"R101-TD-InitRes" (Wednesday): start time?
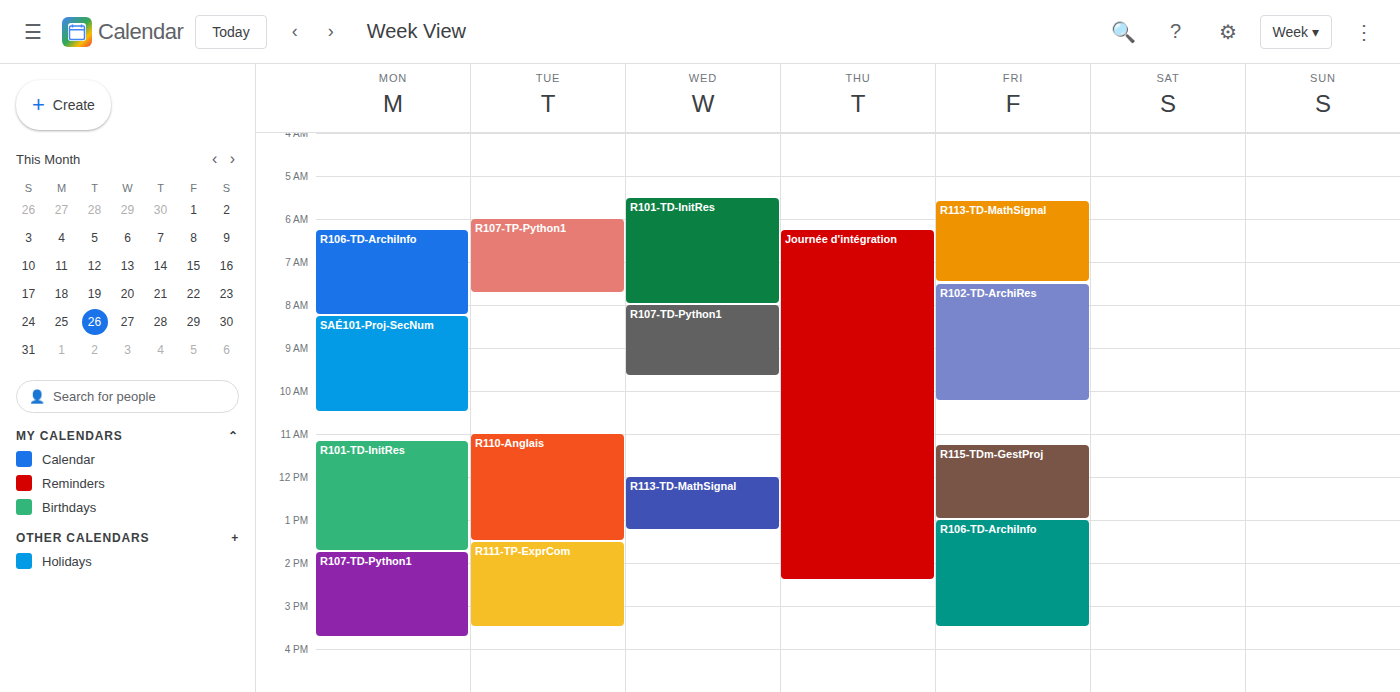
5:30 AM